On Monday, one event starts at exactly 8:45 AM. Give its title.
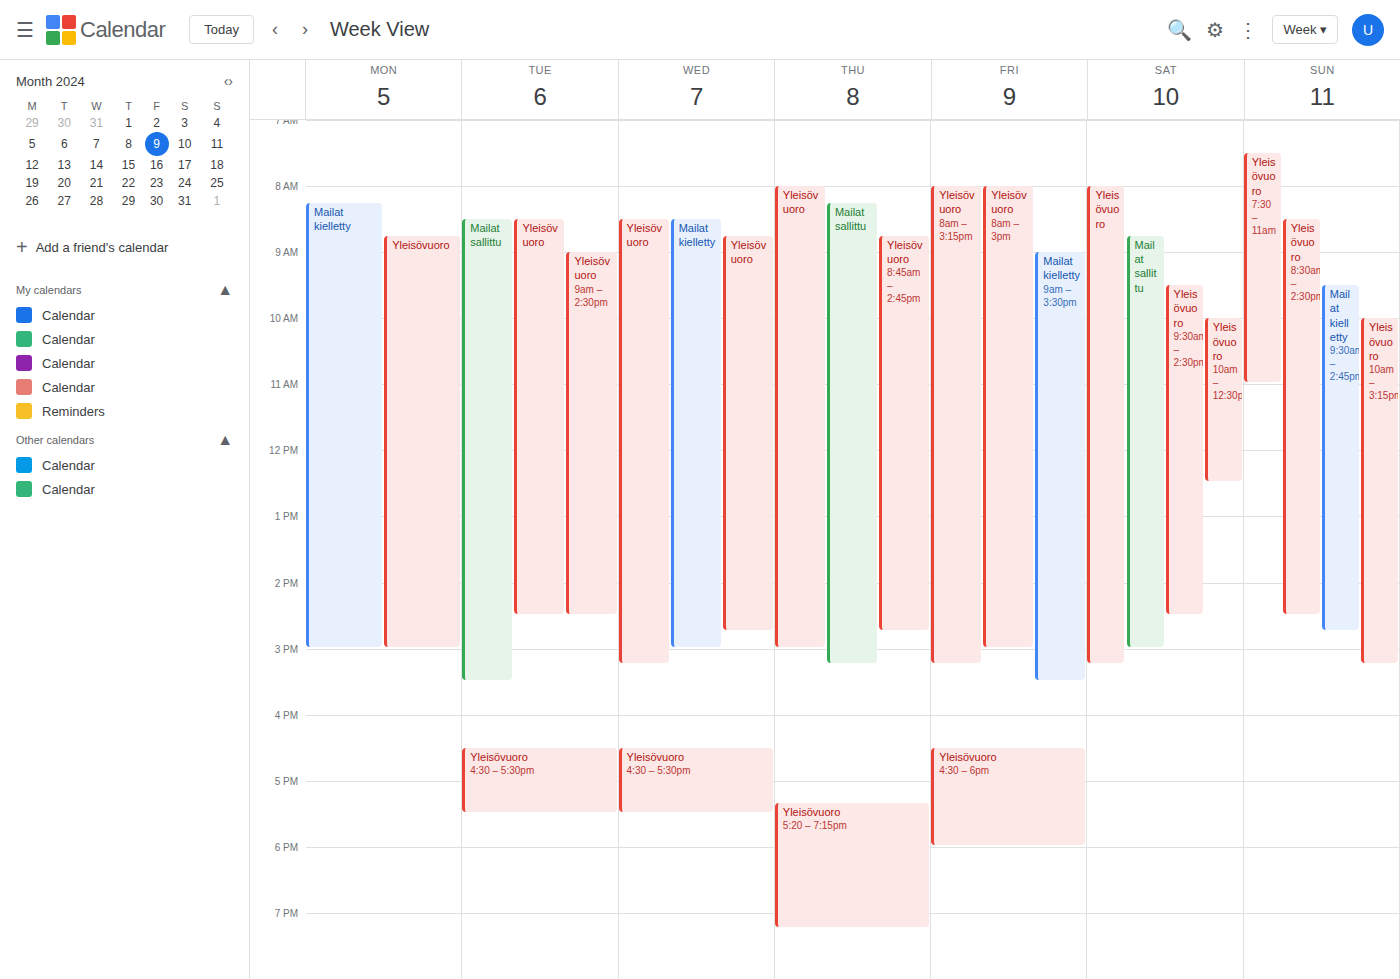
"Yleisövuoro"